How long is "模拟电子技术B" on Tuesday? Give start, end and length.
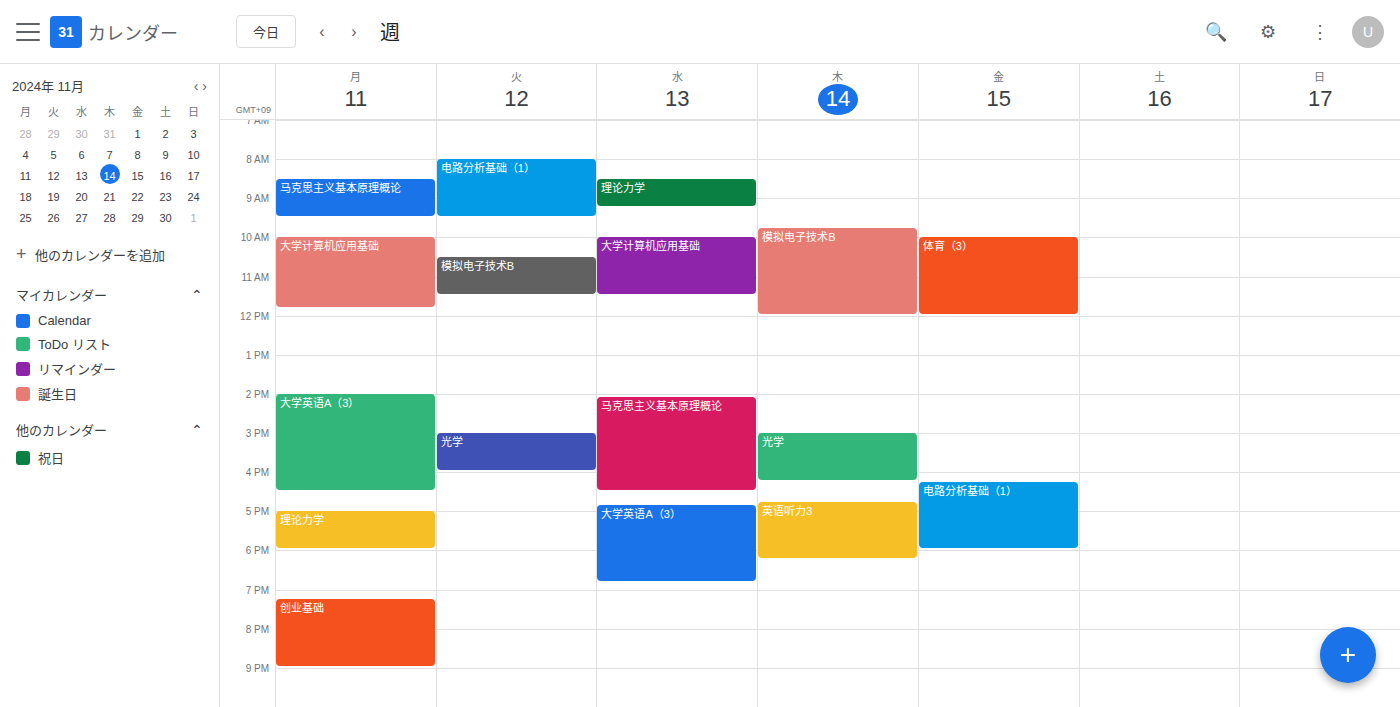
10:30 AM to 11:30 AM, 1 hour